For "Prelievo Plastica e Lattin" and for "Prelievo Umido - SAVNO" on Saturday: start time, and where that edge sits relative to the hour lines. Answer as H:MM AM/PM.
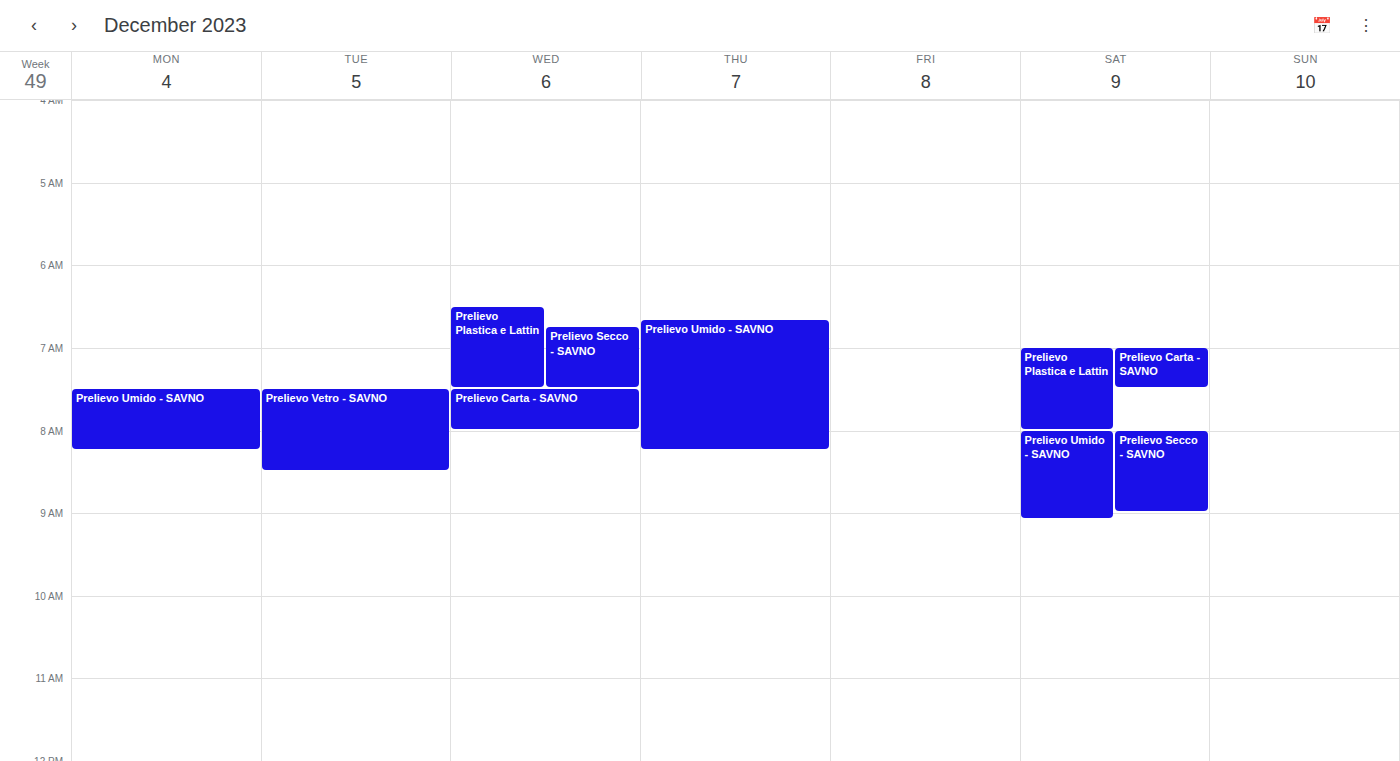
"Prelievo Plastica e Lattin": 7:00 AM, exactly on the 7 AM line. "Prelievo Umido - SAVNO": 8:00 AM, exactly on the 8 AM line.